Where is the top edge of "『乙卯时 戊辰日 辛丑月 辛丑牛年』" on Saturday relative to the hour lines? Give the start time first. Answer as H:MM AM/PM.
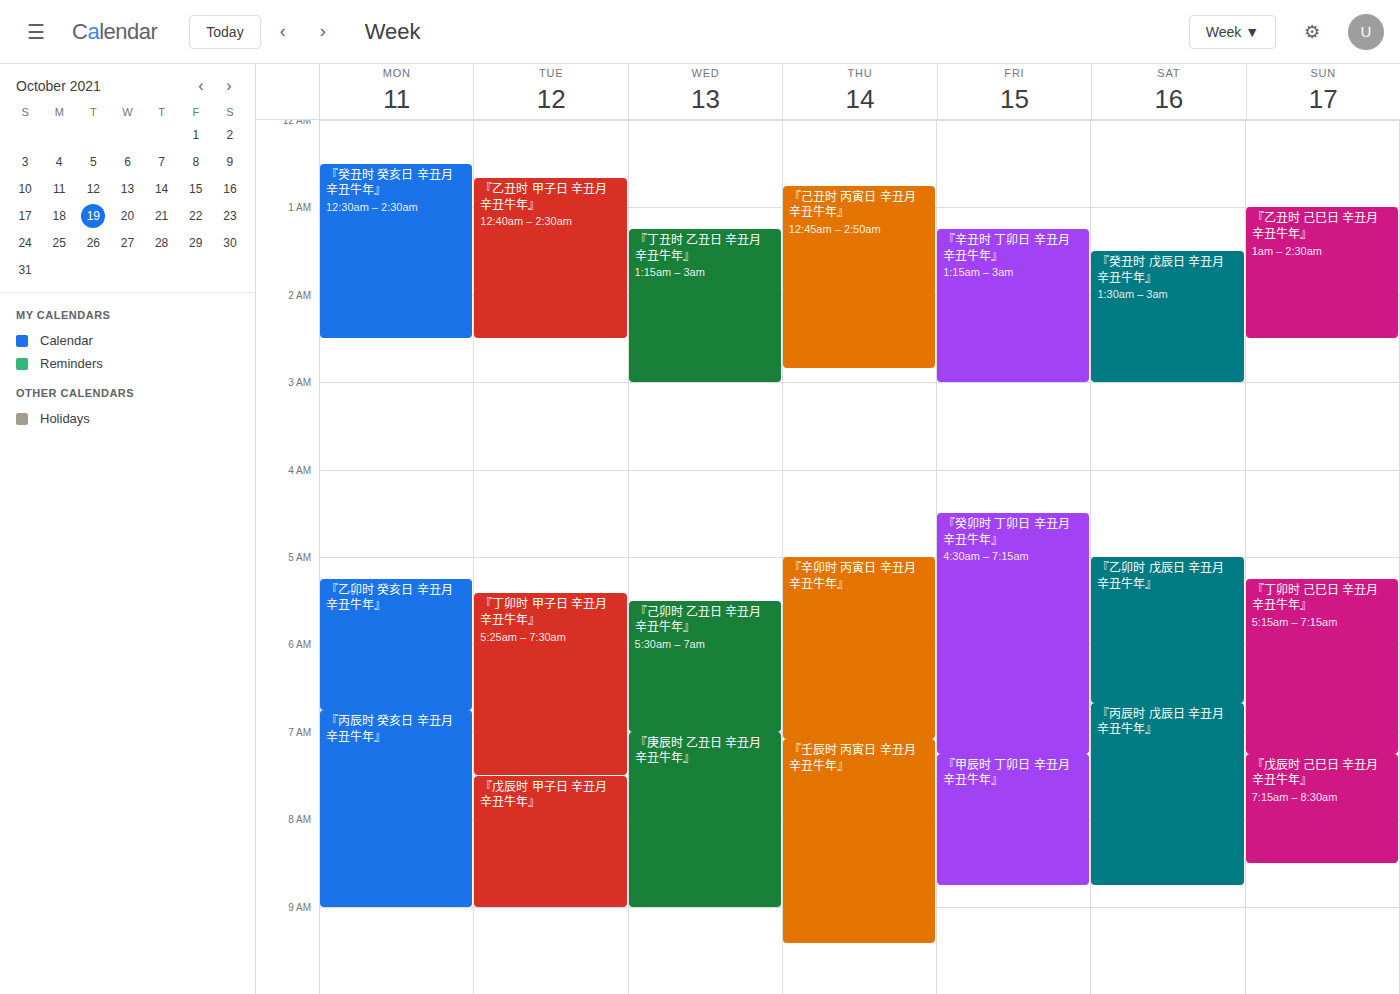
5:00 AM -- exactly on the 5 AM line.